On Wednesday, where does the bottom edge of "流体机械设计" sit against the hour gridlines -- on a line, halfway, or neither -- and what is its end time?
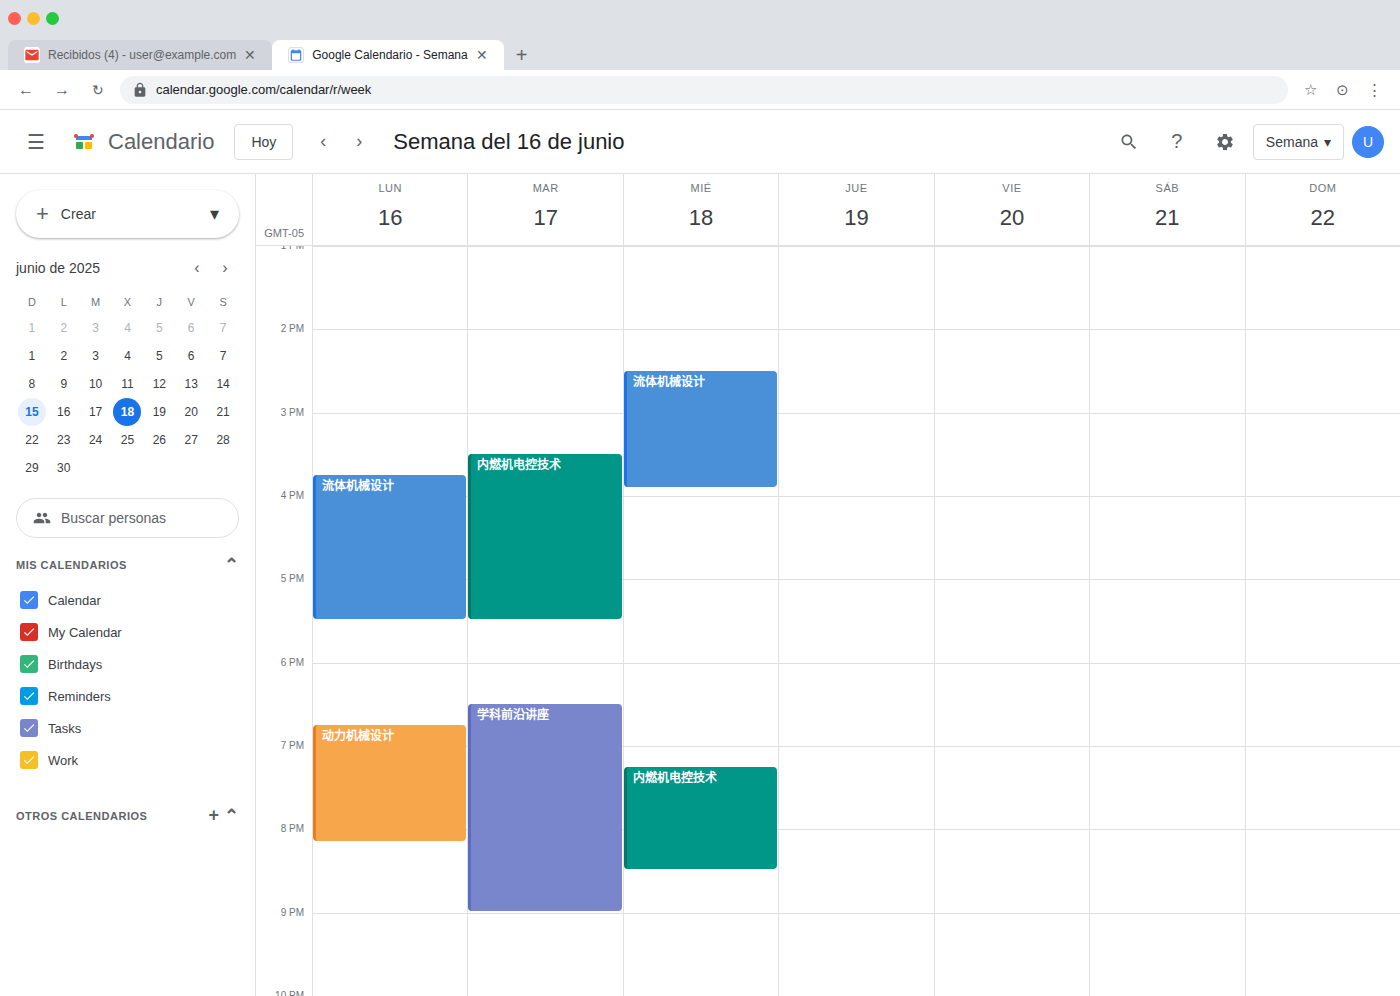
3:55 PM -- neither: 55 minutes below the 3 PM line and 5 minutes above the 4 PM line.